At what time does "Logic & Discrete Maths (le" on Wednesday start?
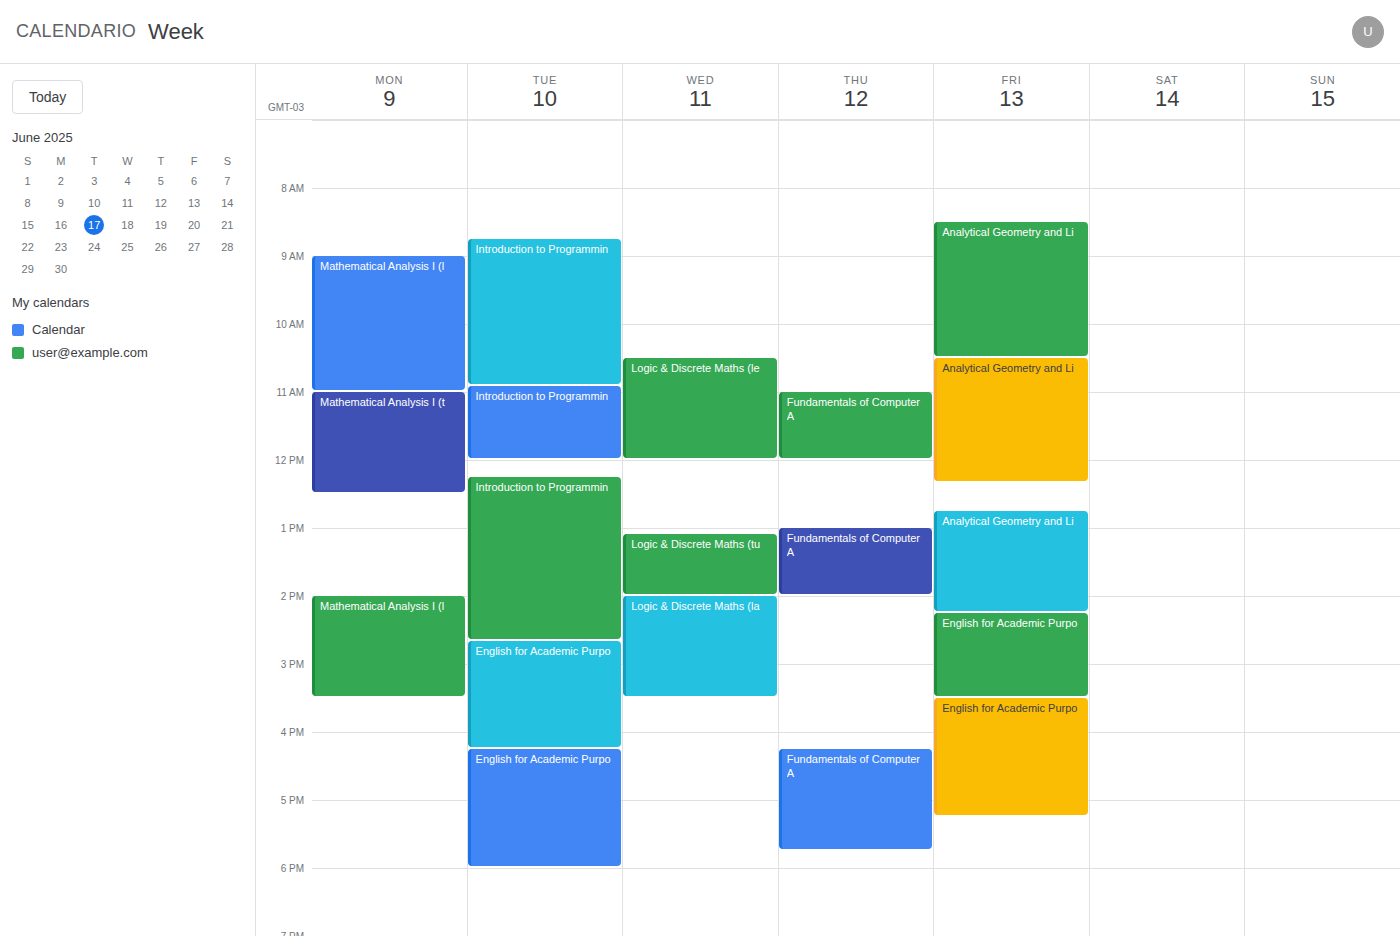
10:30 AM